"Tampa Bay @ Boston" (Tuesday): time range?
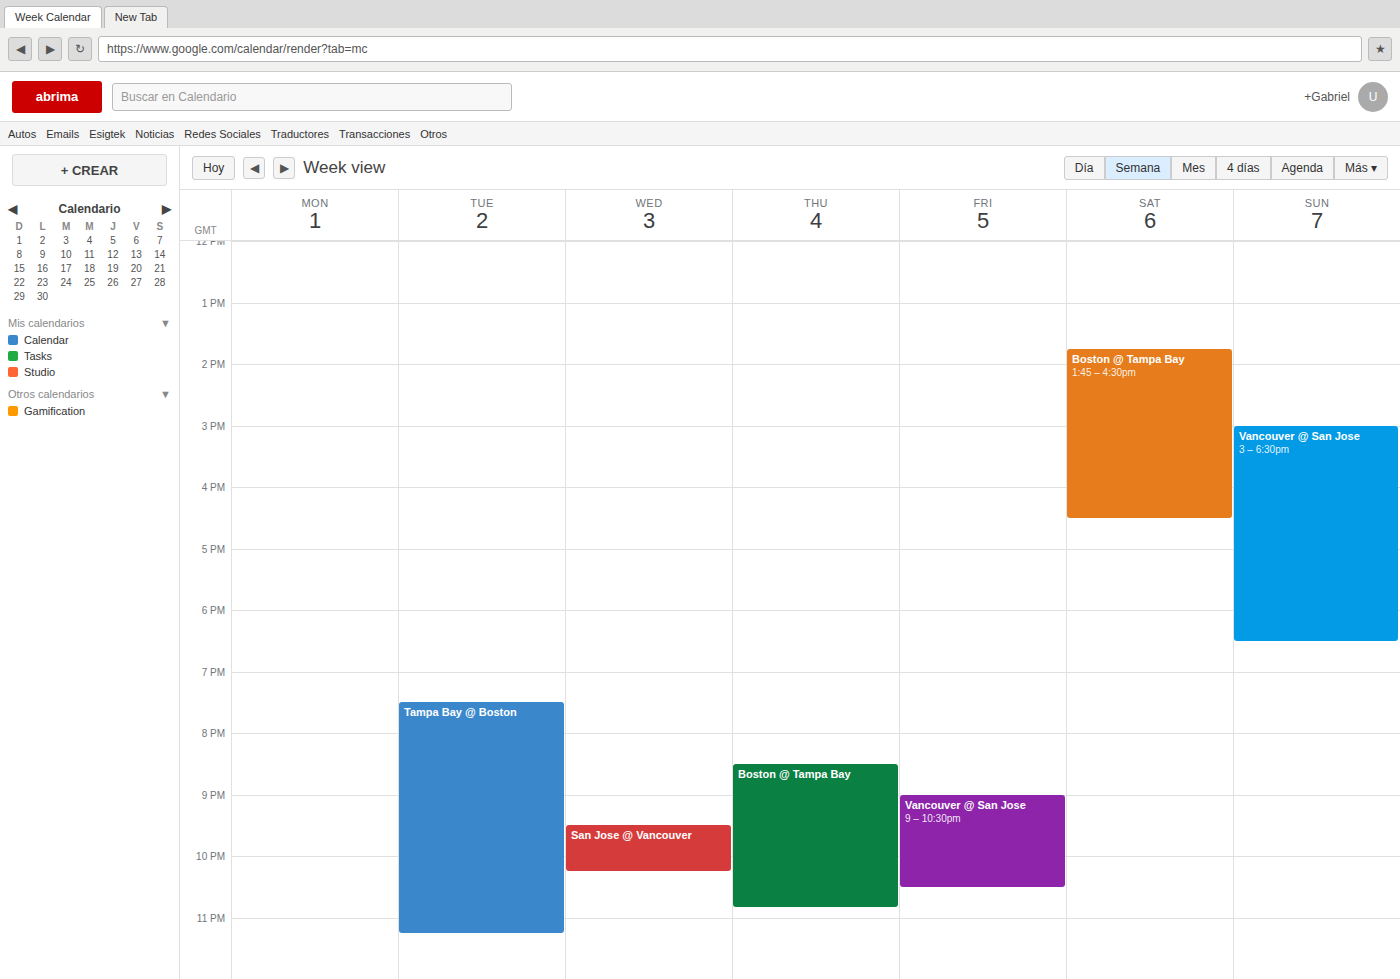
7:30 PM to 11:15 PM